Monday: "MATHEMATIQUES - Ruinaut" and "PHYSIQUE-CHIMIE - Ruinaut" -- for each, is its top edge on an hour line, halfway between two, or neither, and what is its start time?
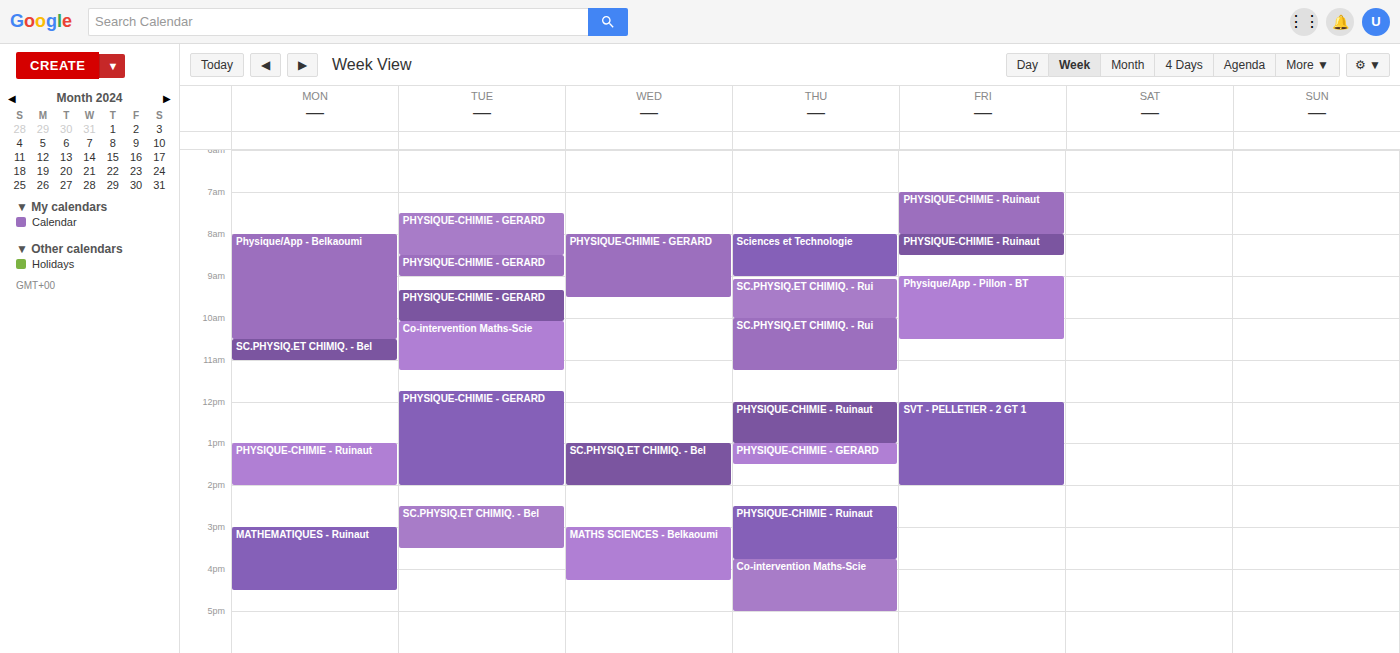
"MATHEMATIQUES - Ruinaut": 3:00 PM, exactly on the 3 PM line. "PHYSIQUE-CHIMIE - Ruinaut": 1:00 PM, exactly on the 1 PM line.